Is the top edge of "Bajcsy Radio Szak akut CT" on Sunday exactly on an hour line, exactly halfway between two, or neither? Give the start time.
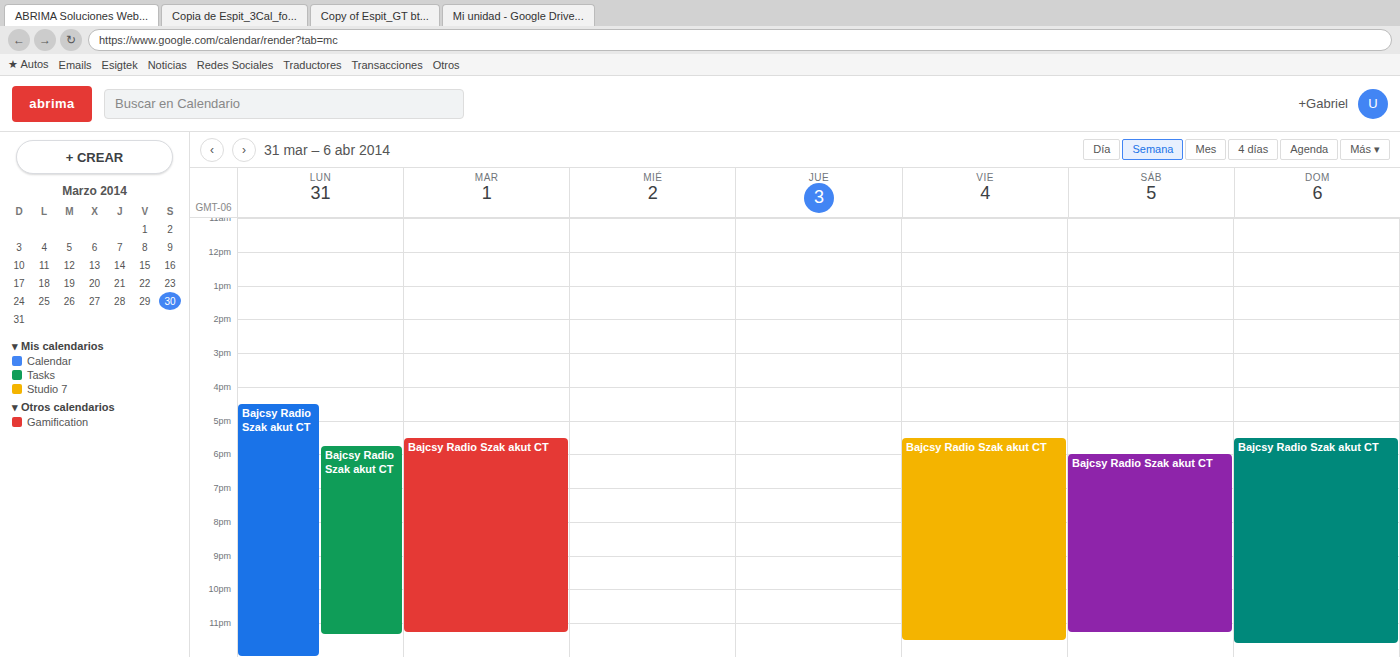
17:30 -- halfway between the 17:00 and 18:00 lines.